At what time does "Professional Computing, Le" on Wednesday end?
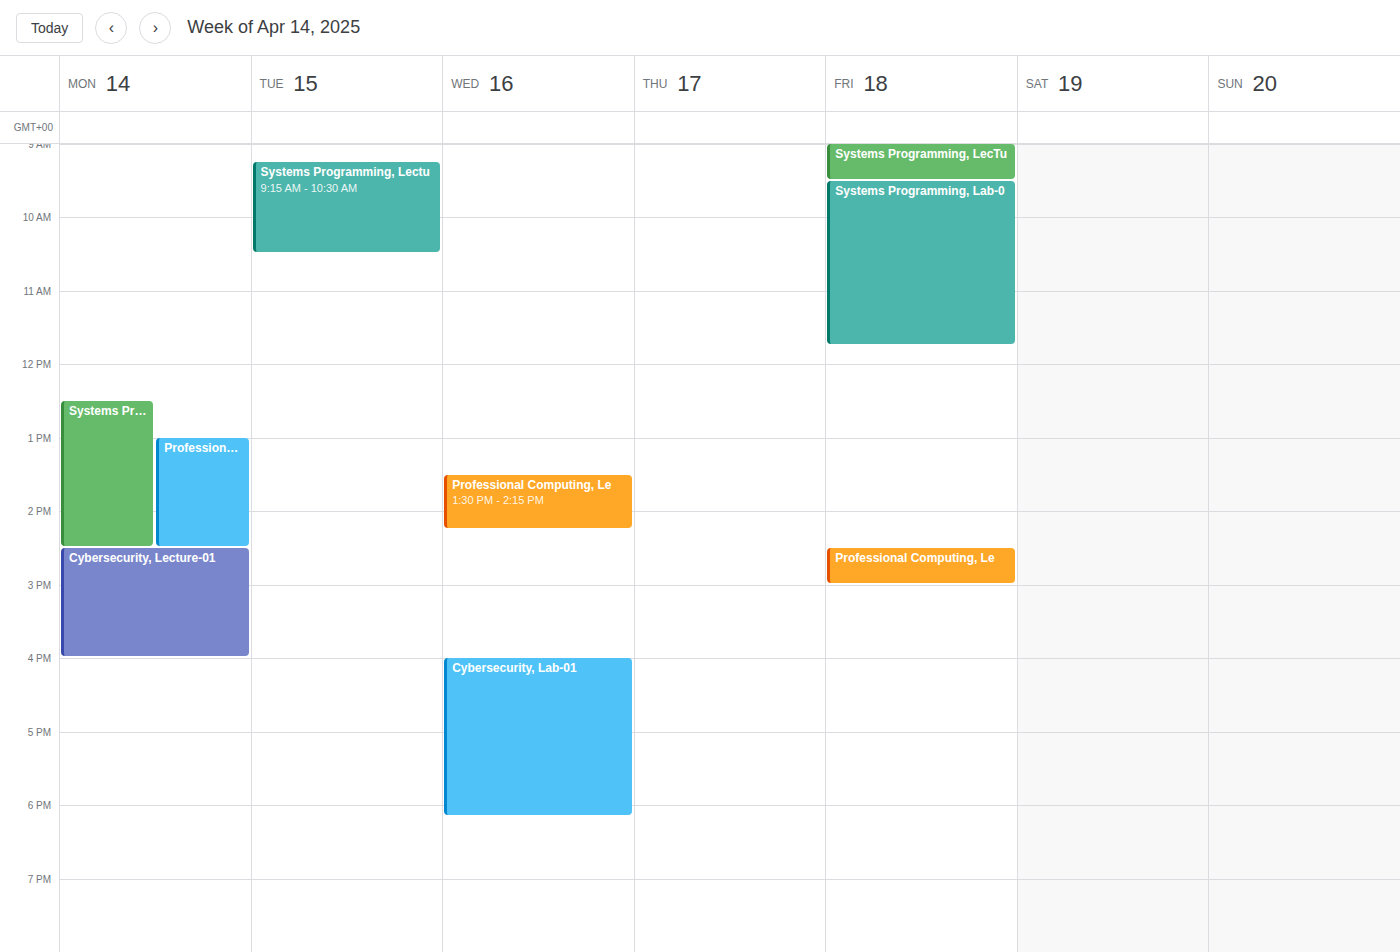
2:15 PM